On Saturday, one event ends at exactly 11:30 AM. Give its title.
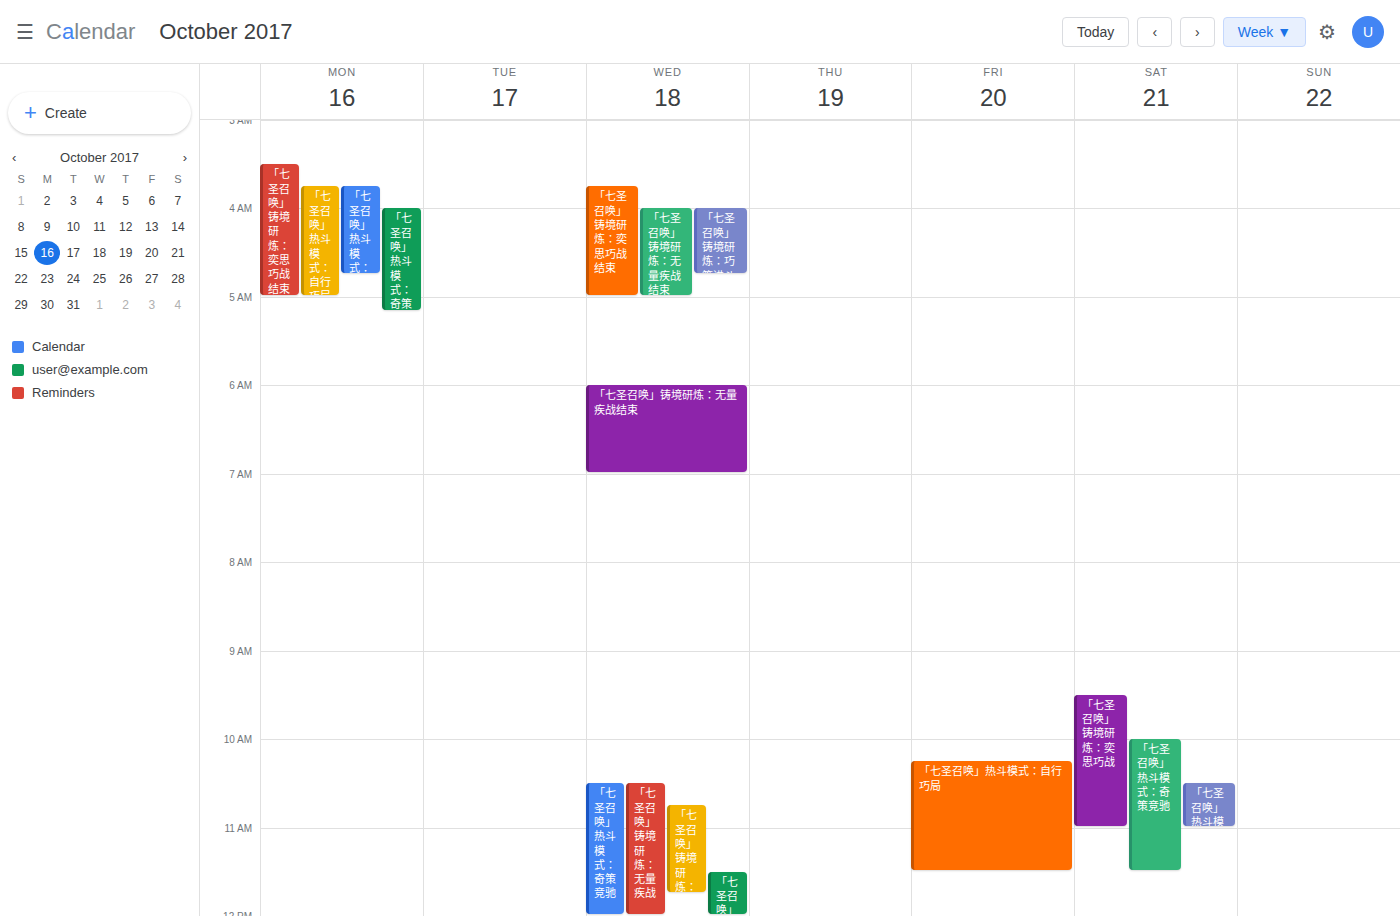
"「七圣召唤」热斗模式：奇策竞驰"